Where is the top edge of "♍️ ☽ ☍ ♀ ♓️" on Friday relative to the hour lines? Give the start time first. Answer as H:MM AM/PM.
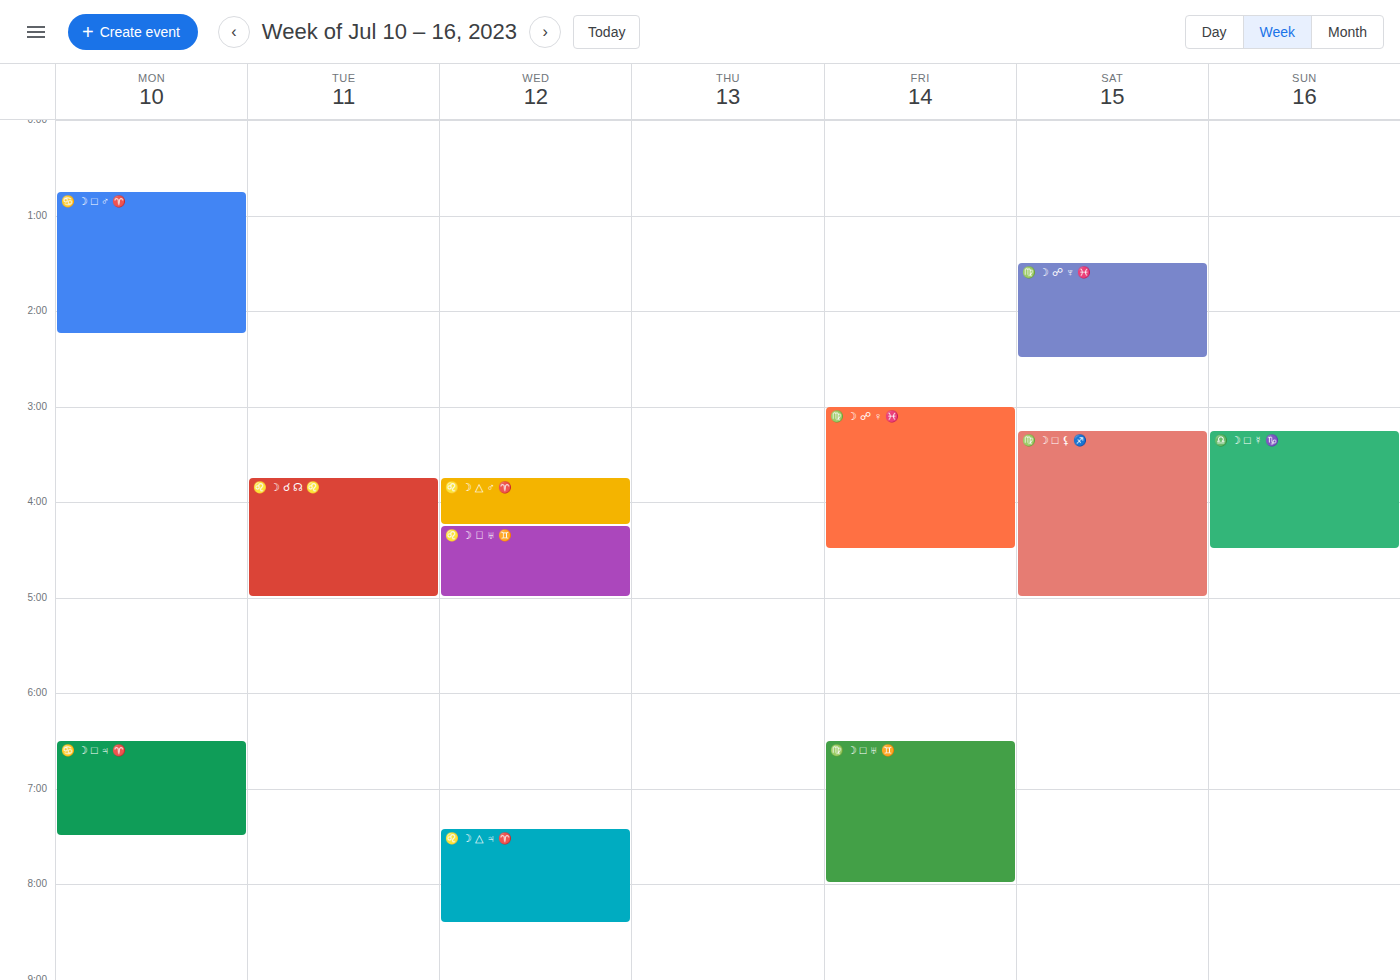
3:00 AM -- exactly on the 3 AM line.